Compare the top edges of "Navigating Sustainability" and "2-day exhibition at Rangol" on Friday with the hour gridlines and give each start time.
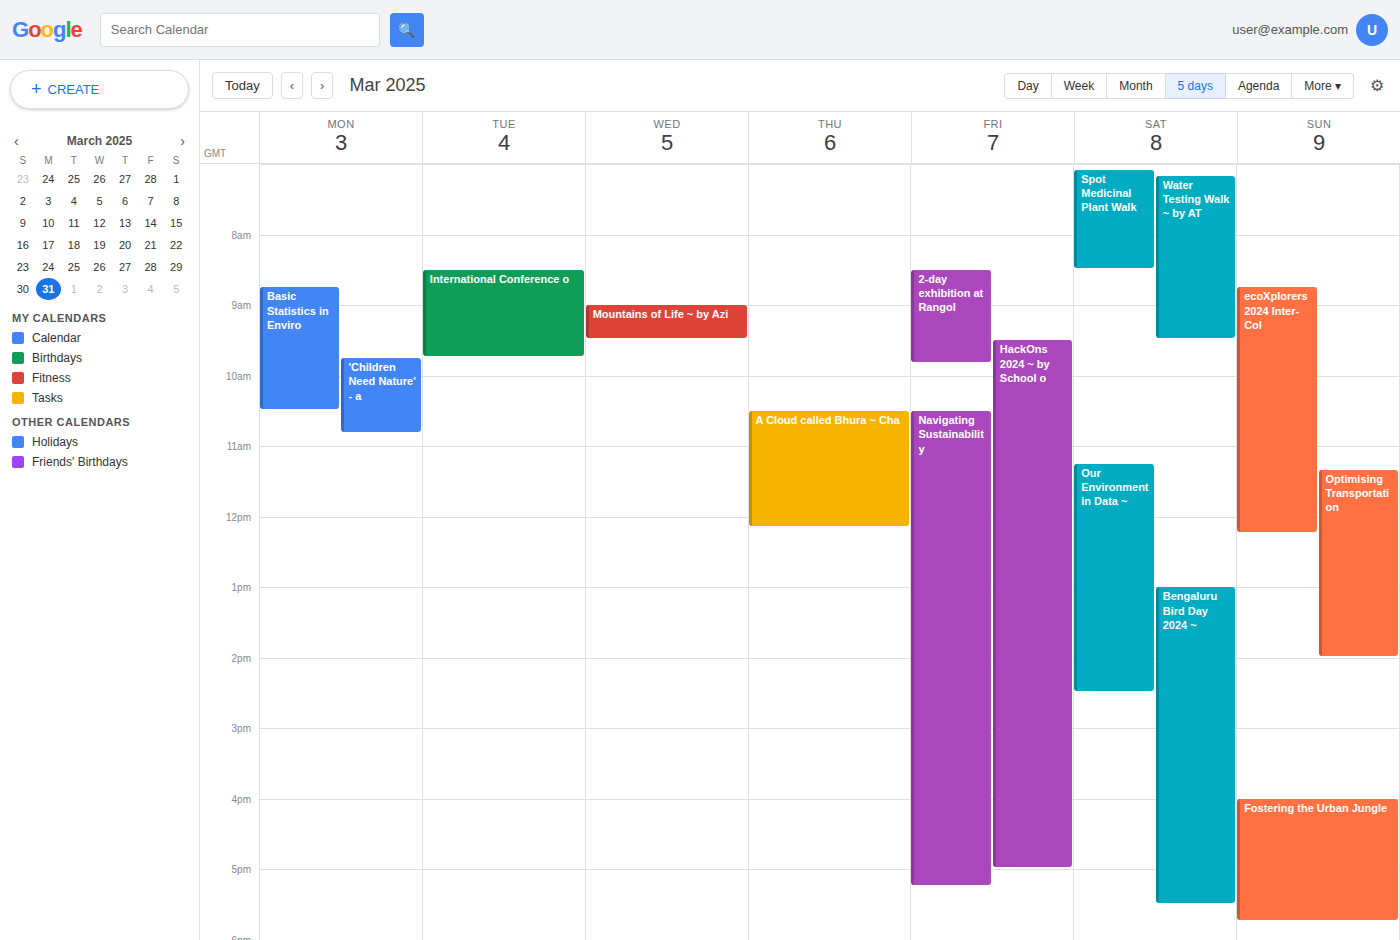
"Navigating Sustainability": 10:30 AM, halfway between the 10 AM and 11 AM lines. "2-day exhibition at Rangol": 8:30 AM, halfway between the 8 AM and 9 AM lines.